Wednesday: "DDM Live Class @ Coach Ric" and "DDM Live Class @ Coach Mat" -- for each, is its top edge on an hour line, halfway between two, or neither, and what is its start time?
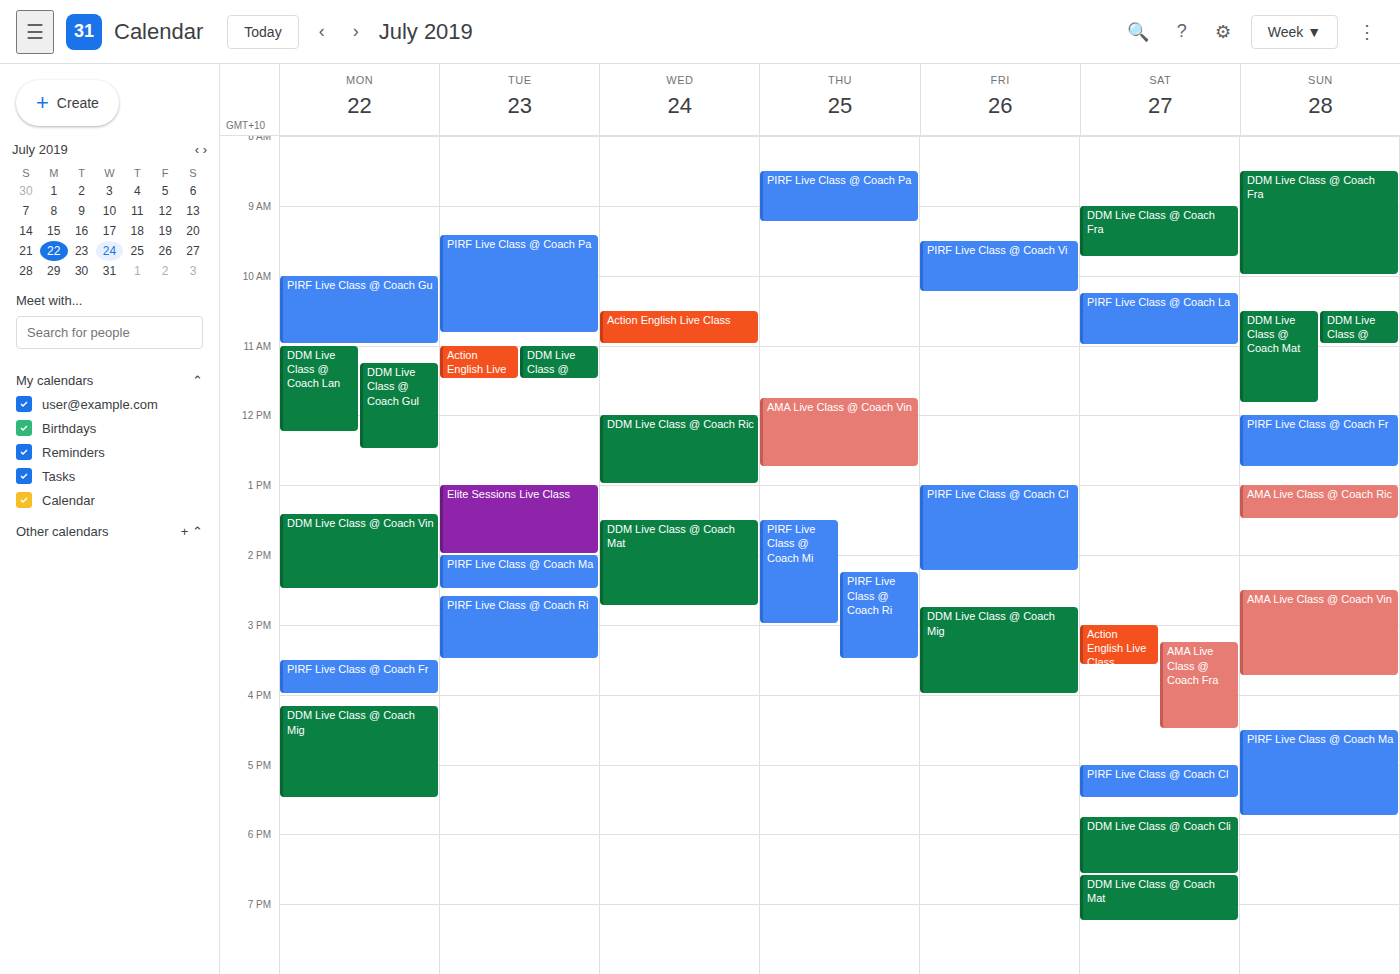
"DDM Live Class @ Coach Ric": 12:00 PM, exactly on the 12 PM line. "DDM Live Class @ Coach Mat": 1:30 PM, halfway between the 1 PM and 2 PM lines.